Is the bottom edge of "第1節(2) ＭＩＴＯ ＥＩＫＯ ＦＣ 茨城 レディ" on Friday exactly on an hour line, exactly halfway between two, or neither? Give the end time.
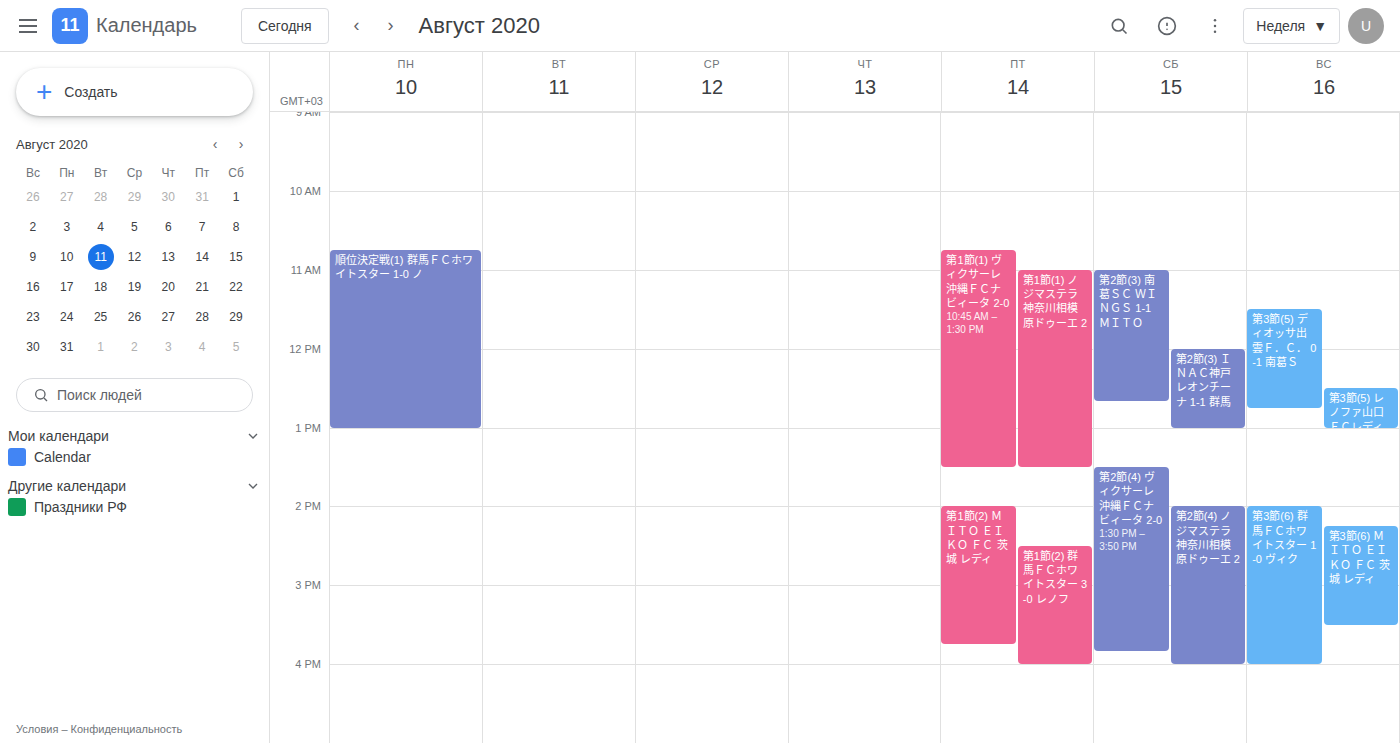
3:45 PM -- neither: three quarters of the way from the 3 PM line to the 4 PM line.